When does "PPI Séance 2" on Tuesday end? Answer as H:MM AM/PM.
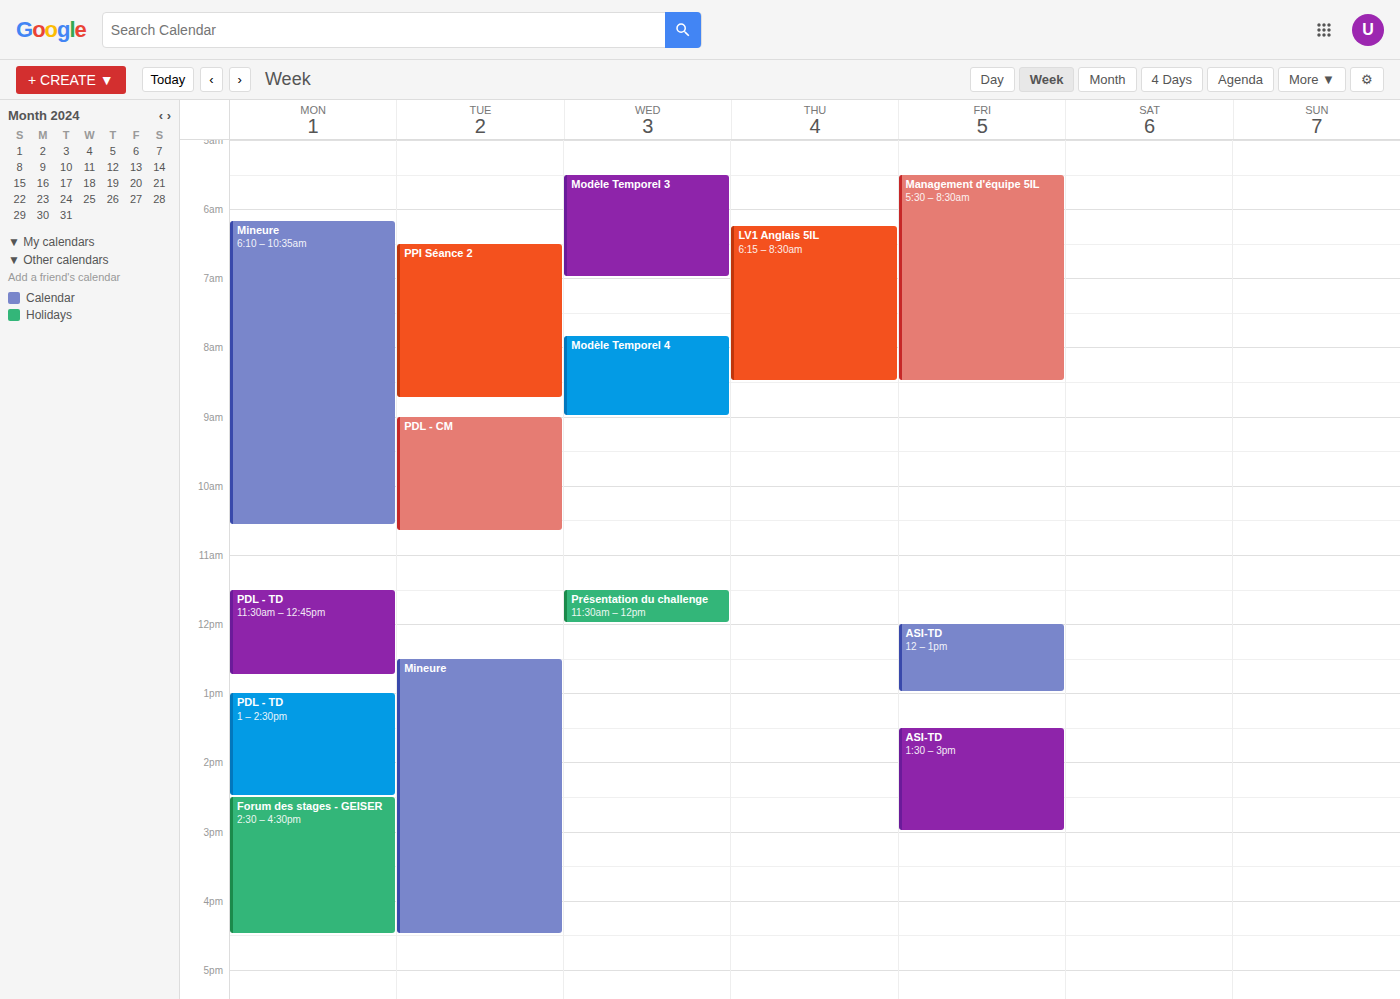
8:45 AM